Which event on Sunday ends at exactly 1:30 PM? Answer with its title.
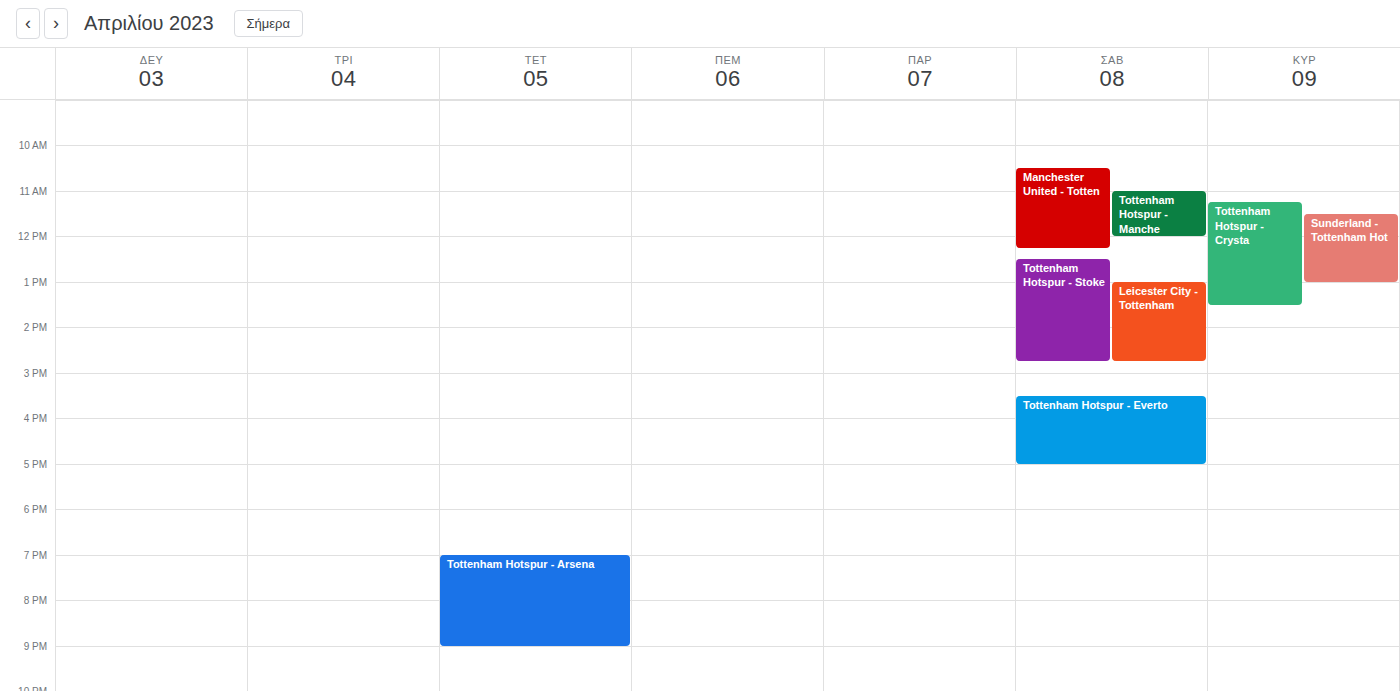
"Tottenham Hotspur - Crysta"